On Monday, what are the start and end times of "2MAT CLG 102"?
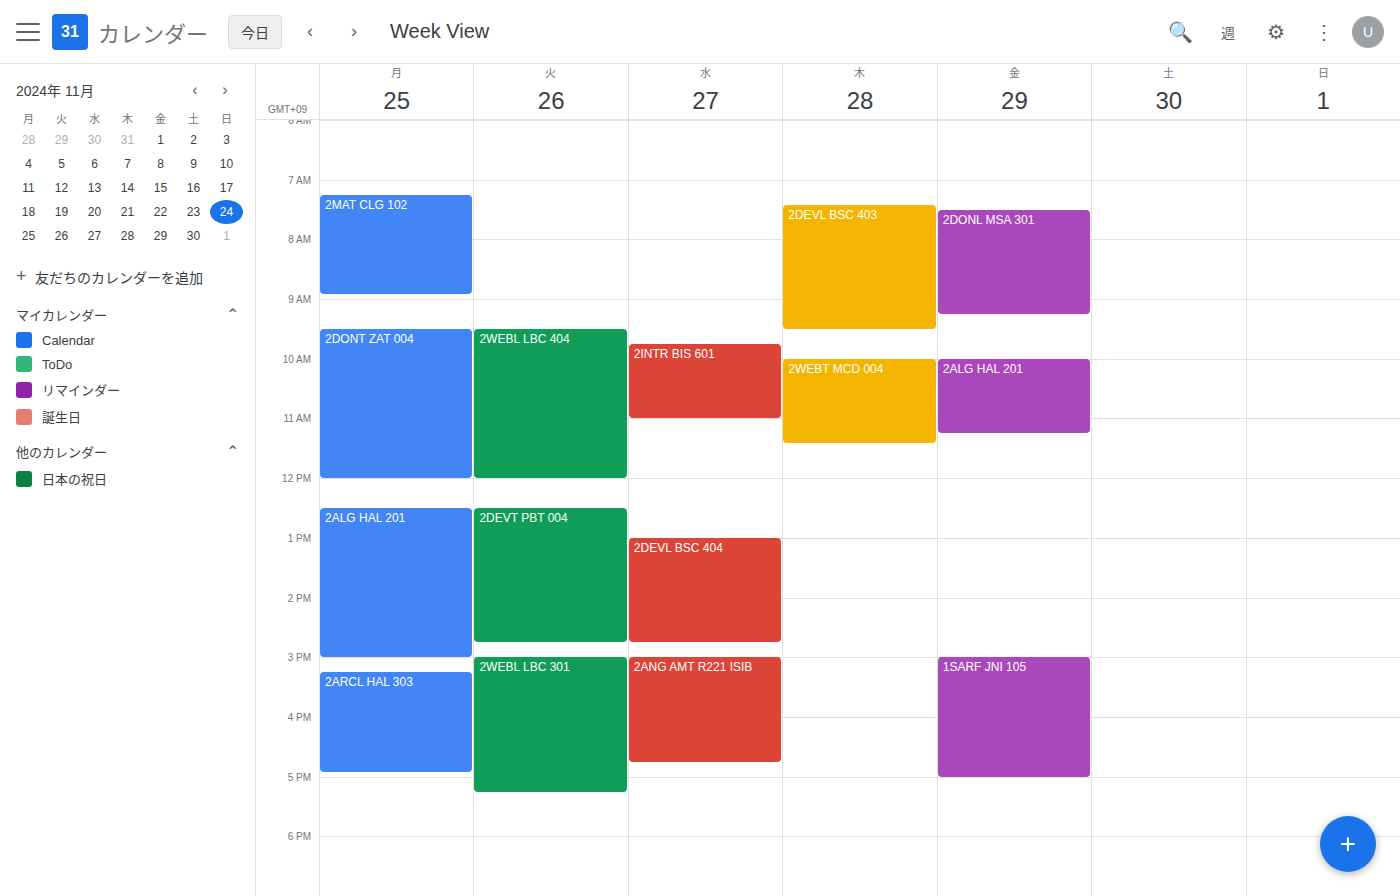
7:15 AM to 8:55 AM